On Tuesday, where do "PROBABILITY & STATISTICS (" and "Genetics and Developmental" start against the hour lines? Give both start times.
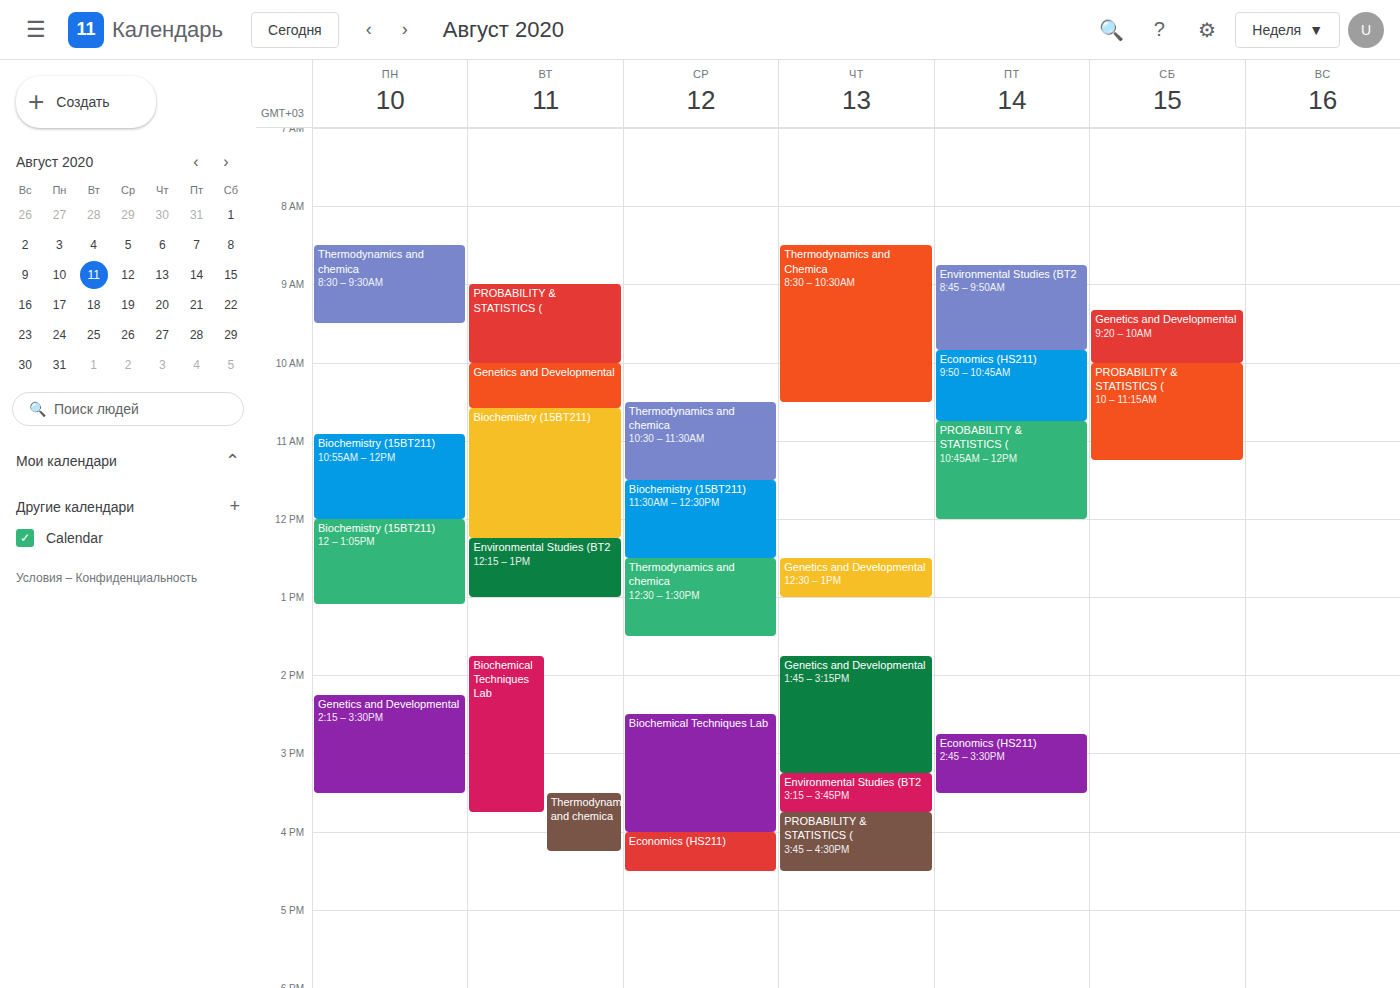
"PROBABILITY & STATISTICS (": 9:00 AM, exactly on the 9 AM line. "Genetics and Developmental": 10:00 AM, exactly on the 10 AM line.